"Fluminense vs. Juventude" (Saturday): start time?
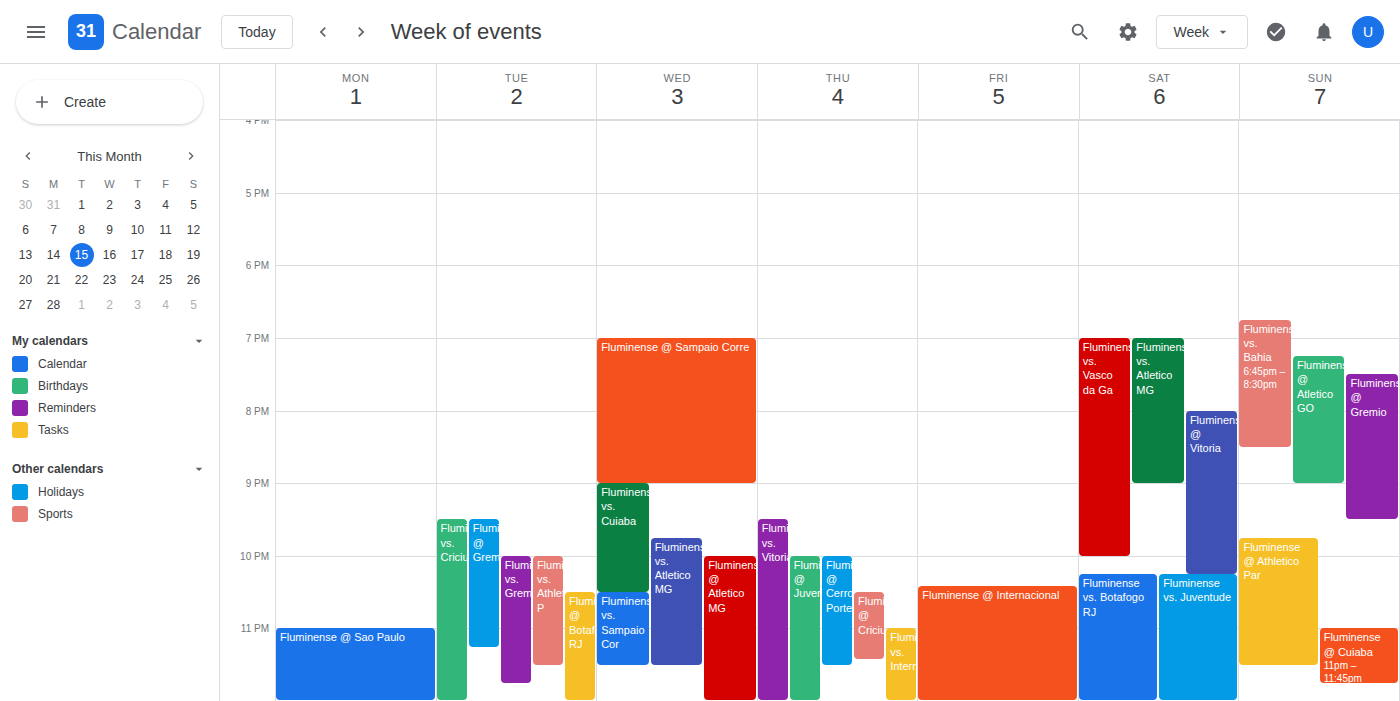
10:15 PM